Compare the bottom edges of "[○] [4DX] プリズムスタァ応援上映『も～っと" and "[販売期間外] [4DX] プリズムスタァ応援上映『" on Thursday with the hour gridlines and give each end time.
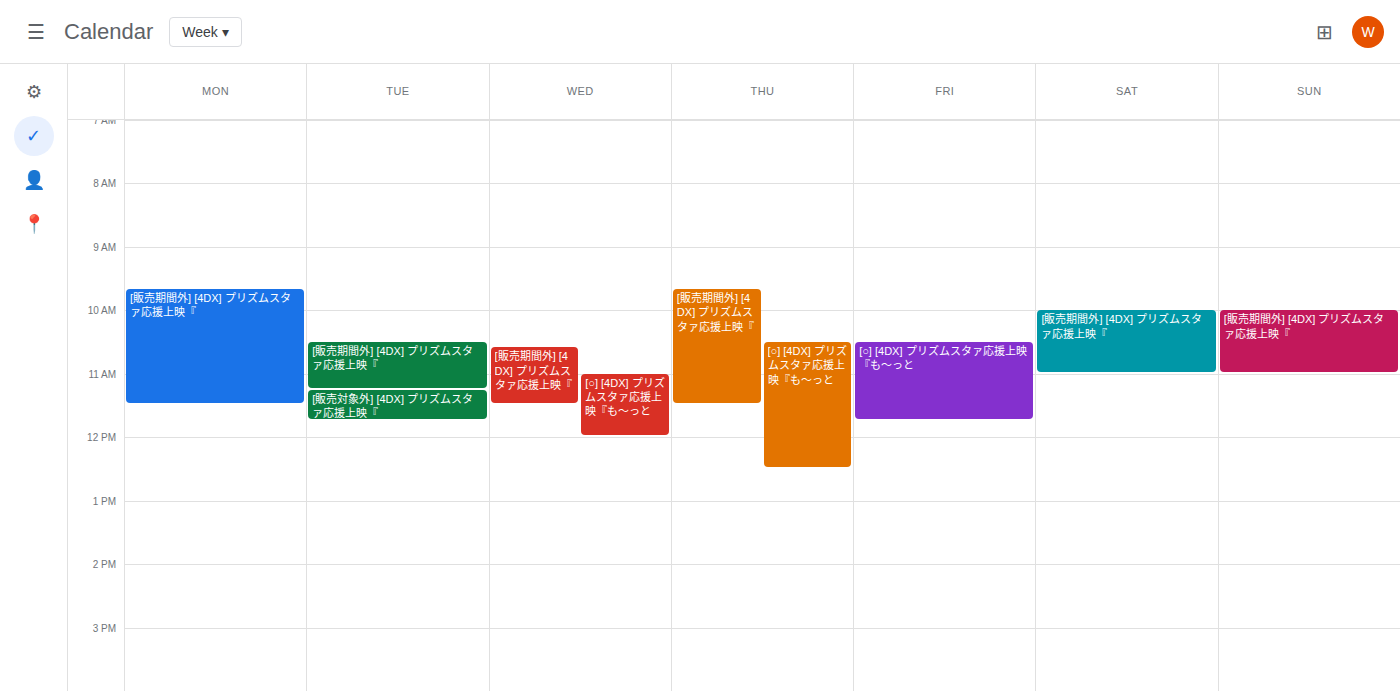
"[○] [4DX] プリズムスタァ応援上映『も～っと": 12:30 PM, halfway between the 12 PM and 1 PM lines. "[販売期間外] [4DX] プリズムスタァ応援上映『": 11:30 AM, halfway between the 11 AM and 12 PM lines.